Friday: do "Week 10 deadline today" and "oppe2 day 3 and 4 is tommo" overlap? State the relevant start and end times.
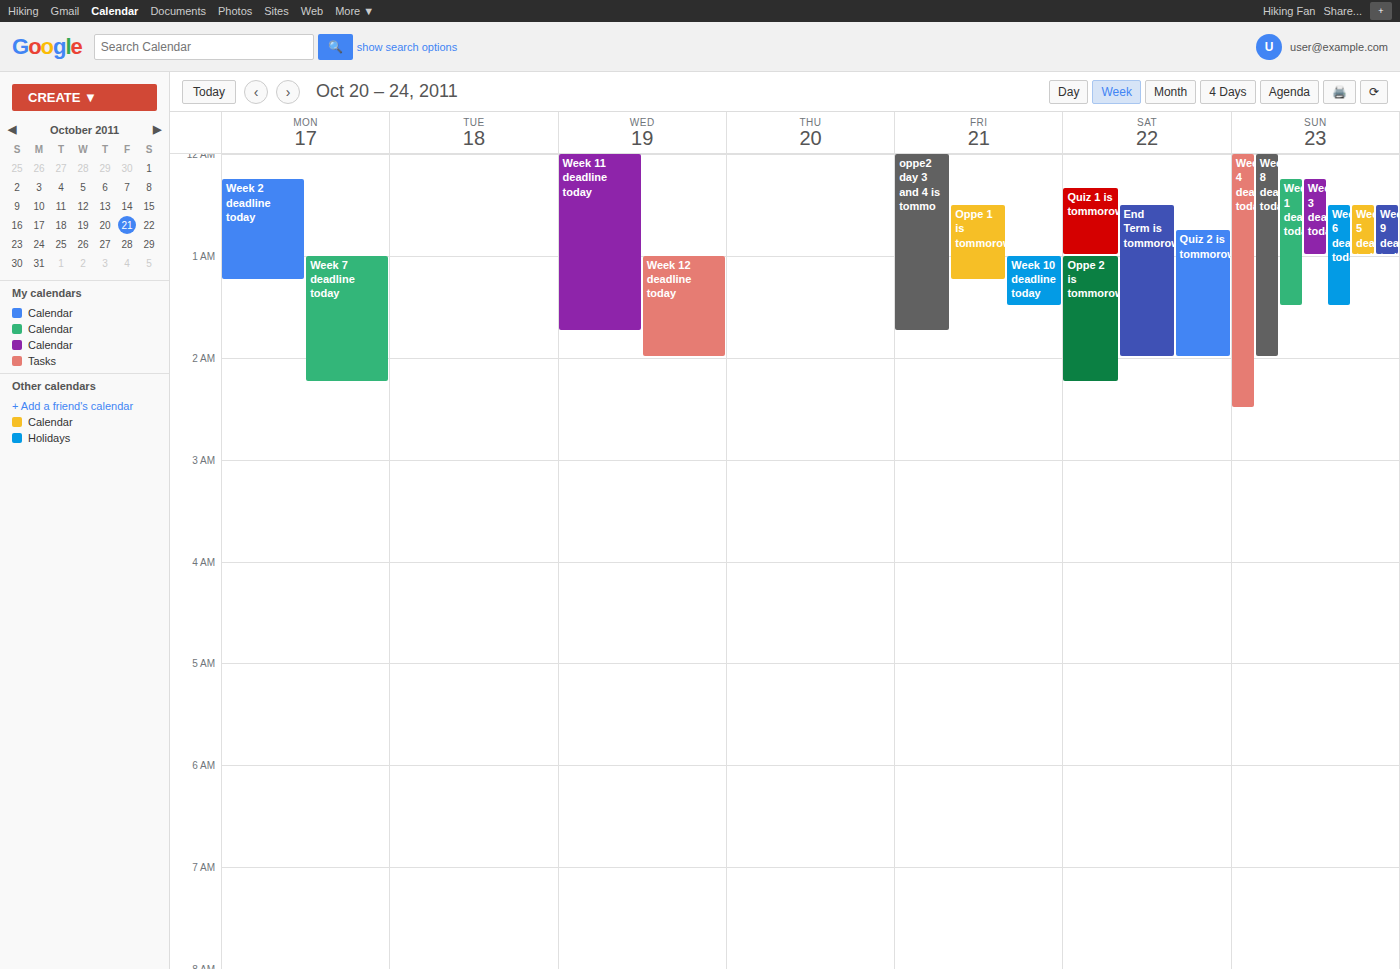
"Week 10 deadline today" runs 1:00 AM to 1:30 AM, inside "oppe2 day 3 and 4 is tommo" -- they overlap.